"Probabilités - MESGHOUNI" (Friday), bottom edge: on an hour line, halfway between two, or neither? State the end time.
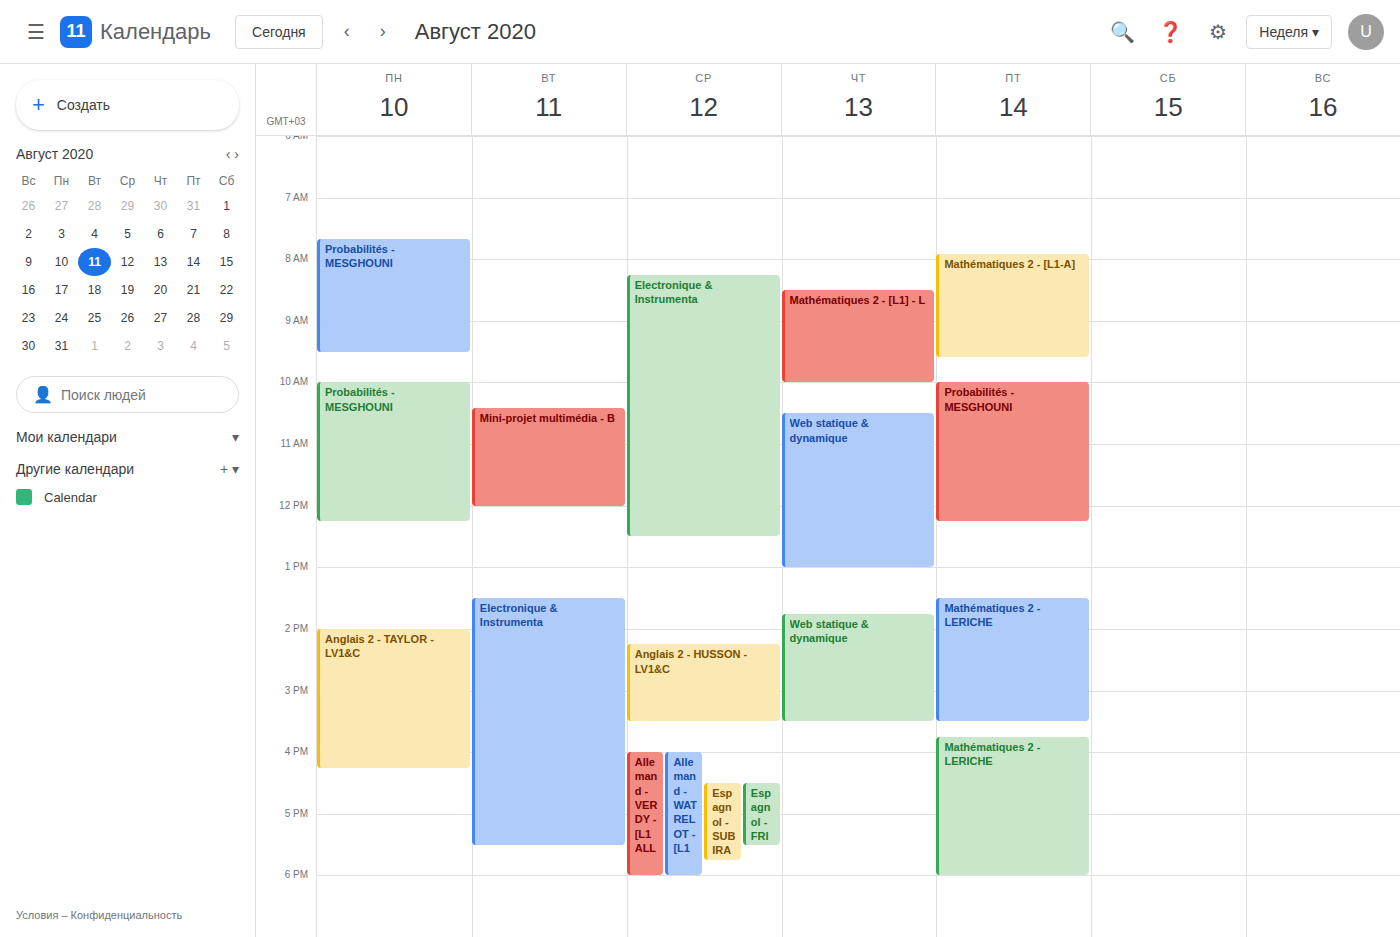
12:15 PM -- neither: a quarter of the way from the 12 PM line to the 1 PM line.